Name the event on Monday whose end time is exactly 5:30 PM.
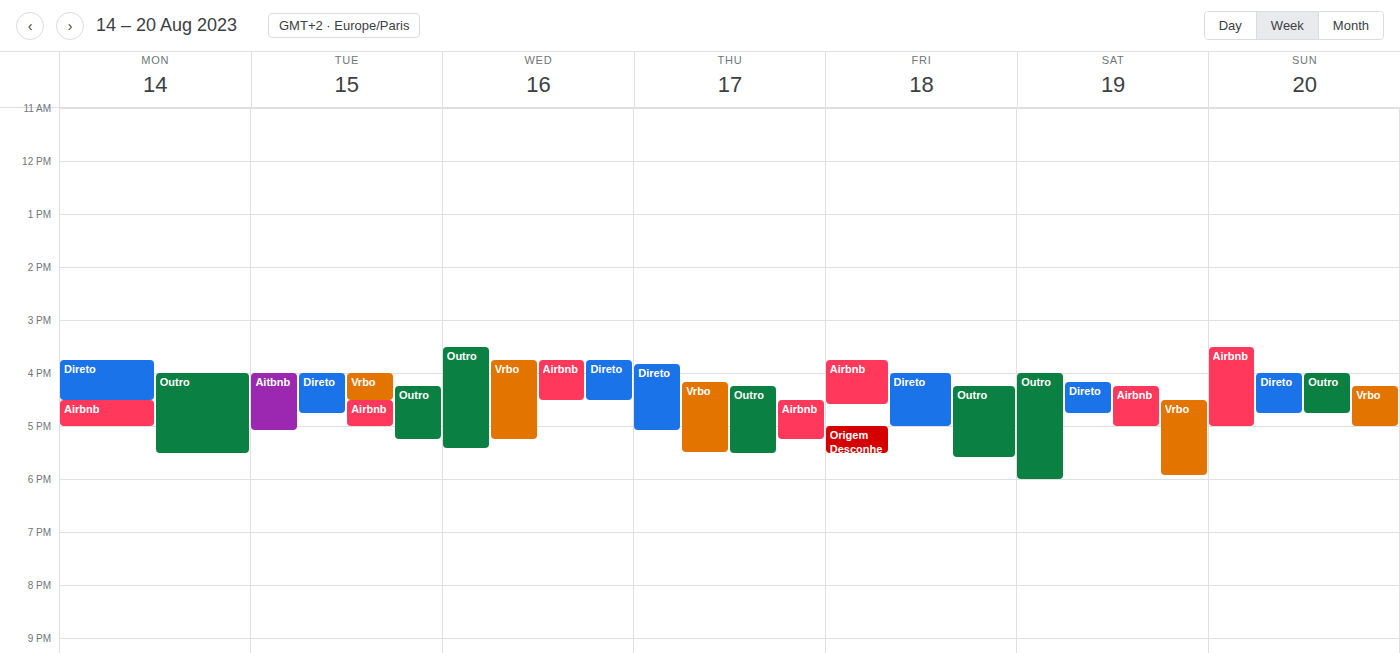
"Outro"